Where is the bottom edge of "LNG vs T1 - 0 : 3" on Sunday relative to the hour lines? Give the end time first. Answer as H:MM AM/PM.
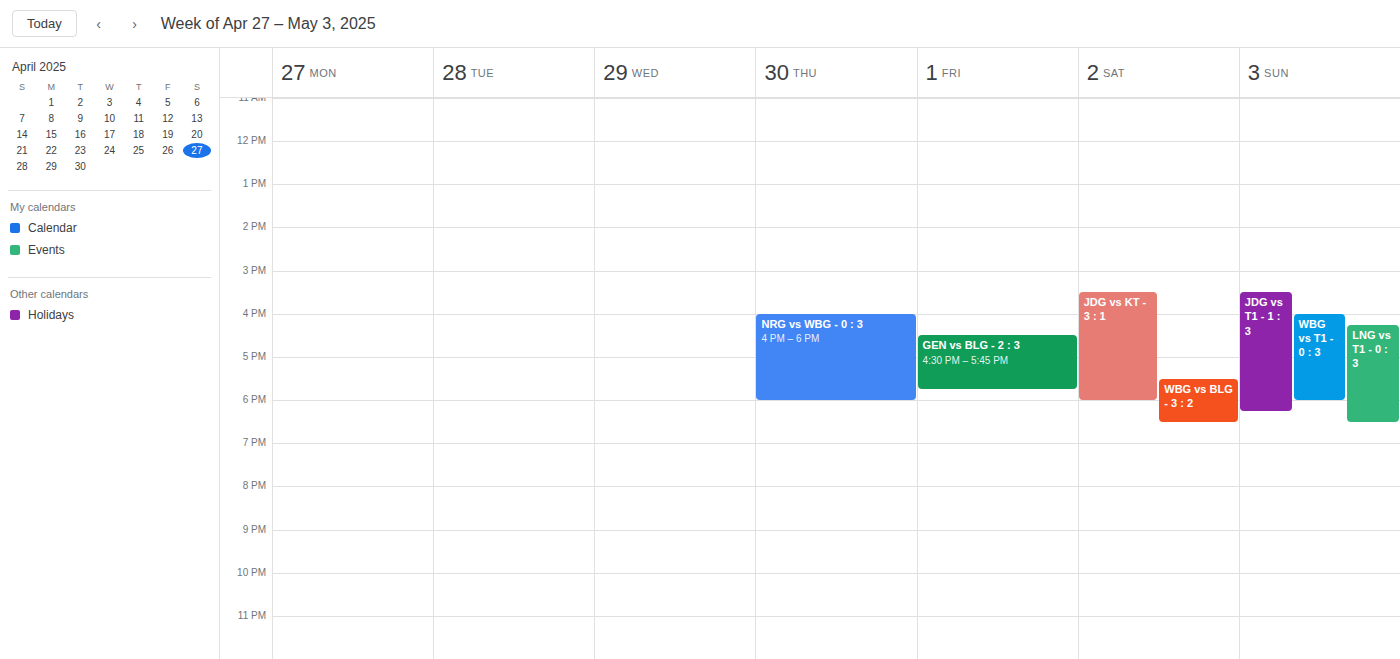
6:30 PM -- halfway between the 6 PM and 7 PM lines.